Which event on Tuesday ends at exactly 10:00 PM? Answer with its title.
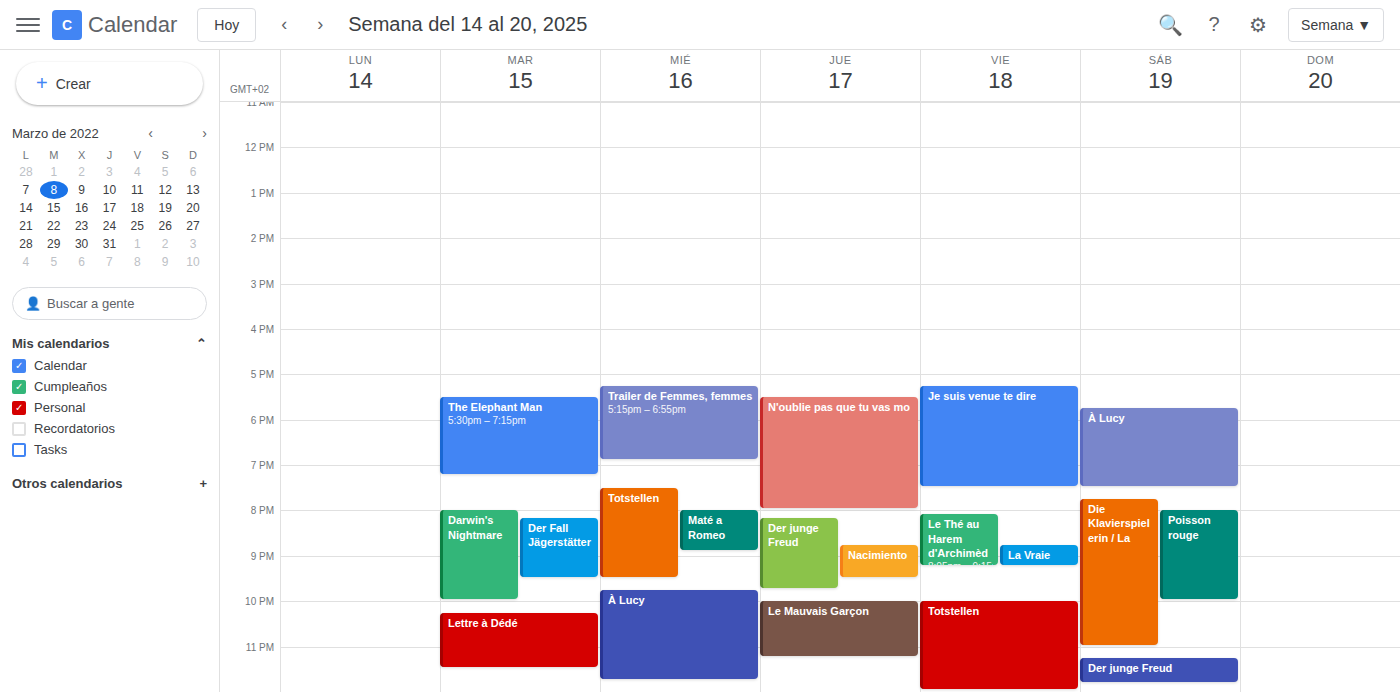
"Darwin's Nightmare"